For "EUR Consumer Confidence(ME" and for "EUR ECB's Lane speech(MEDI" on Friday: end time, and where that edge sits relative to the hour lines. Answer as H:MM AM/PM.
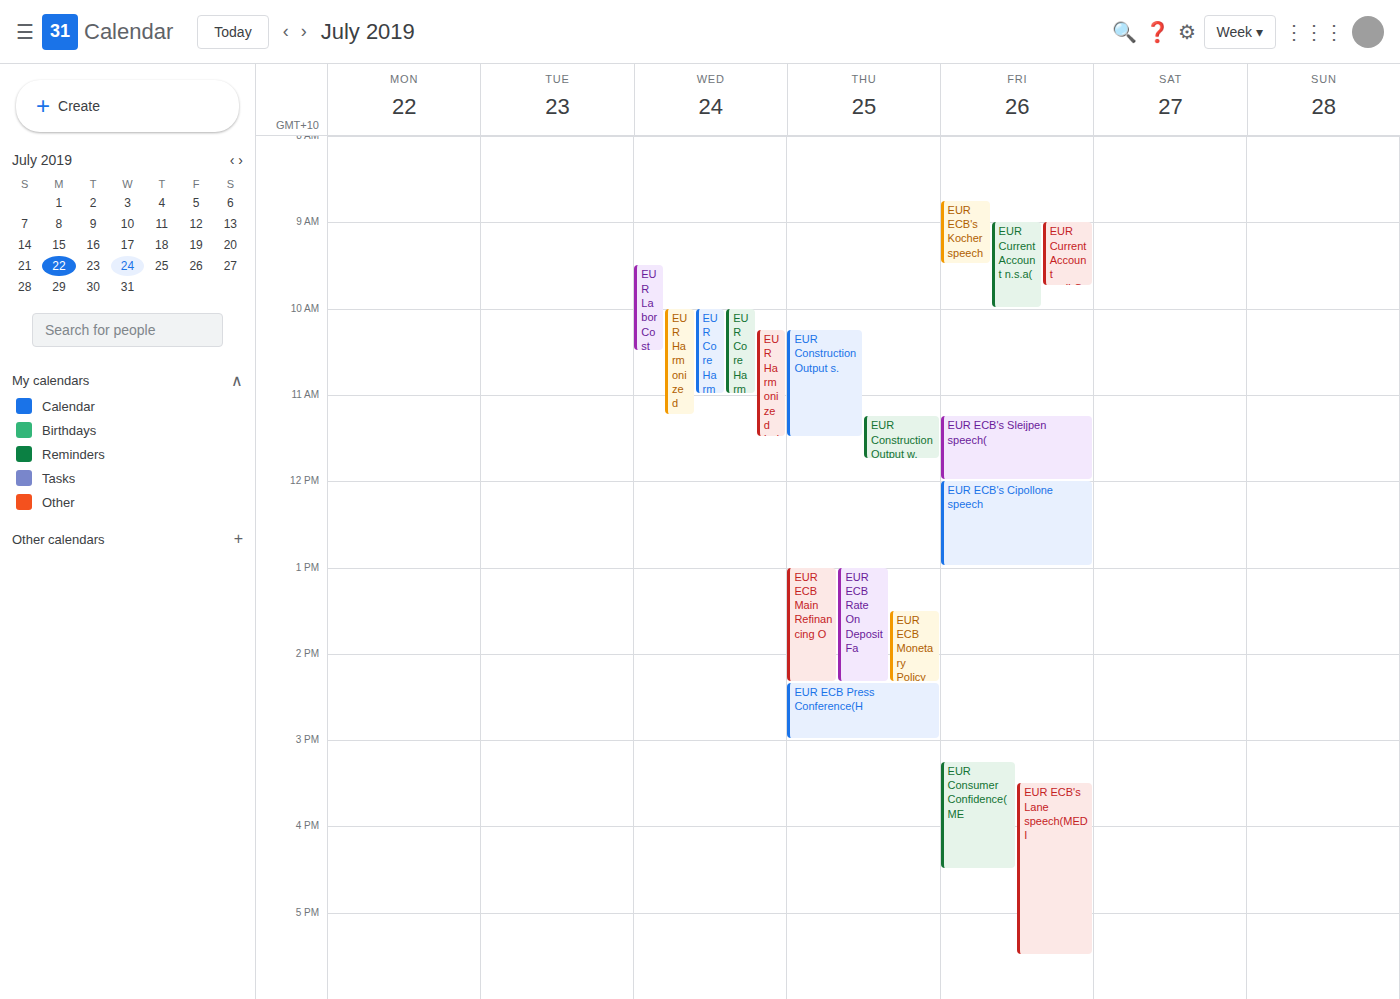
"EUR Consumer Confidence(ME": 4:30 PM, halfway between the 4 PM and 5 PM lines. "EUR ECB's Lane speech(MEDI": 5:30 PM, halfway between the 5 PM and 6 PM lines.